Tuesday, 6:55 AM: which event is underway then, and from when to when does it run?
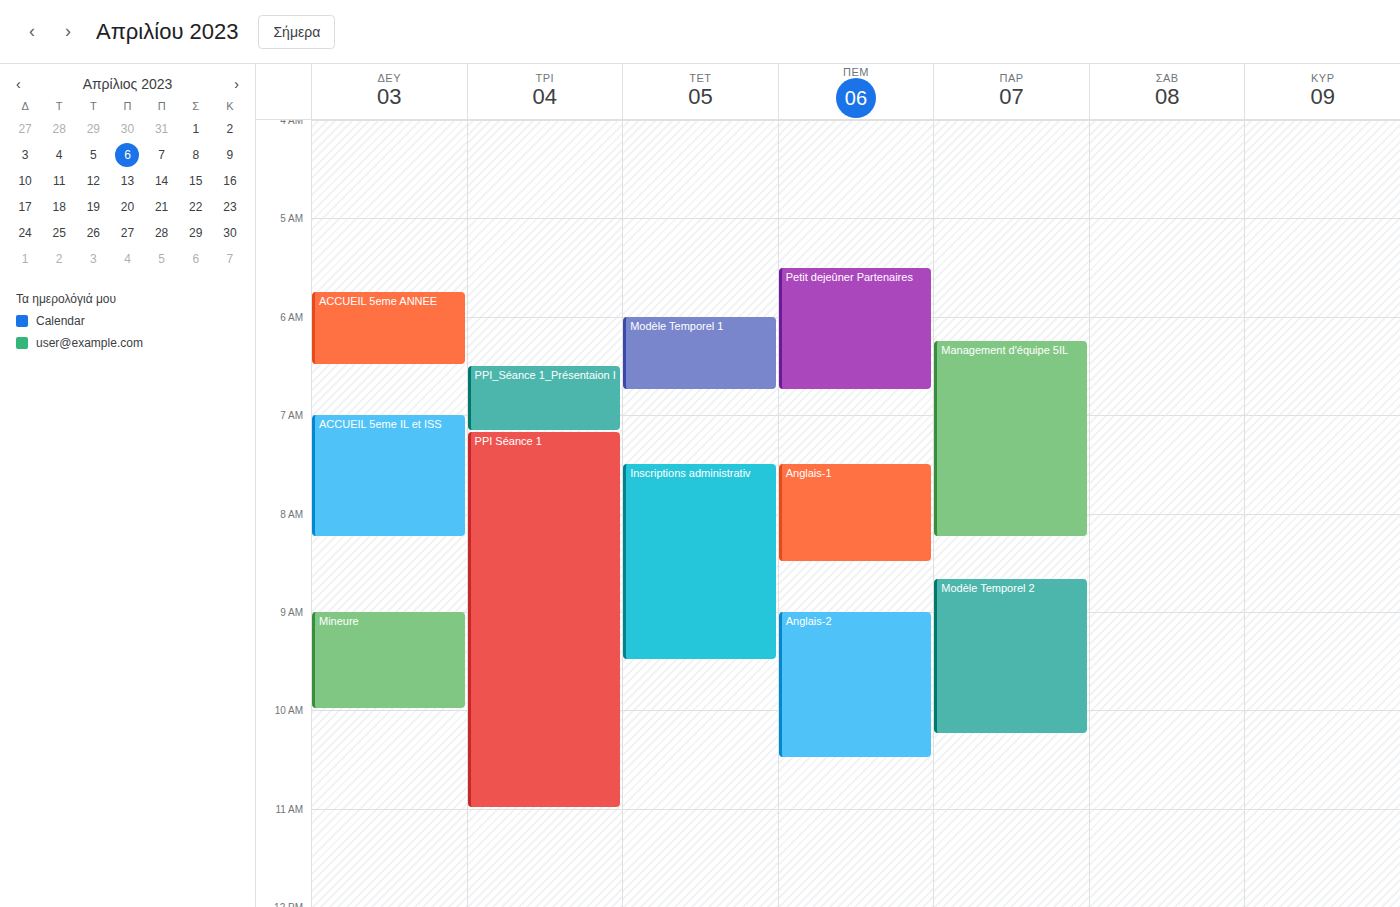
"PPI_Séance 1_Présentaion I", 6:30 AM to 7:10 AM